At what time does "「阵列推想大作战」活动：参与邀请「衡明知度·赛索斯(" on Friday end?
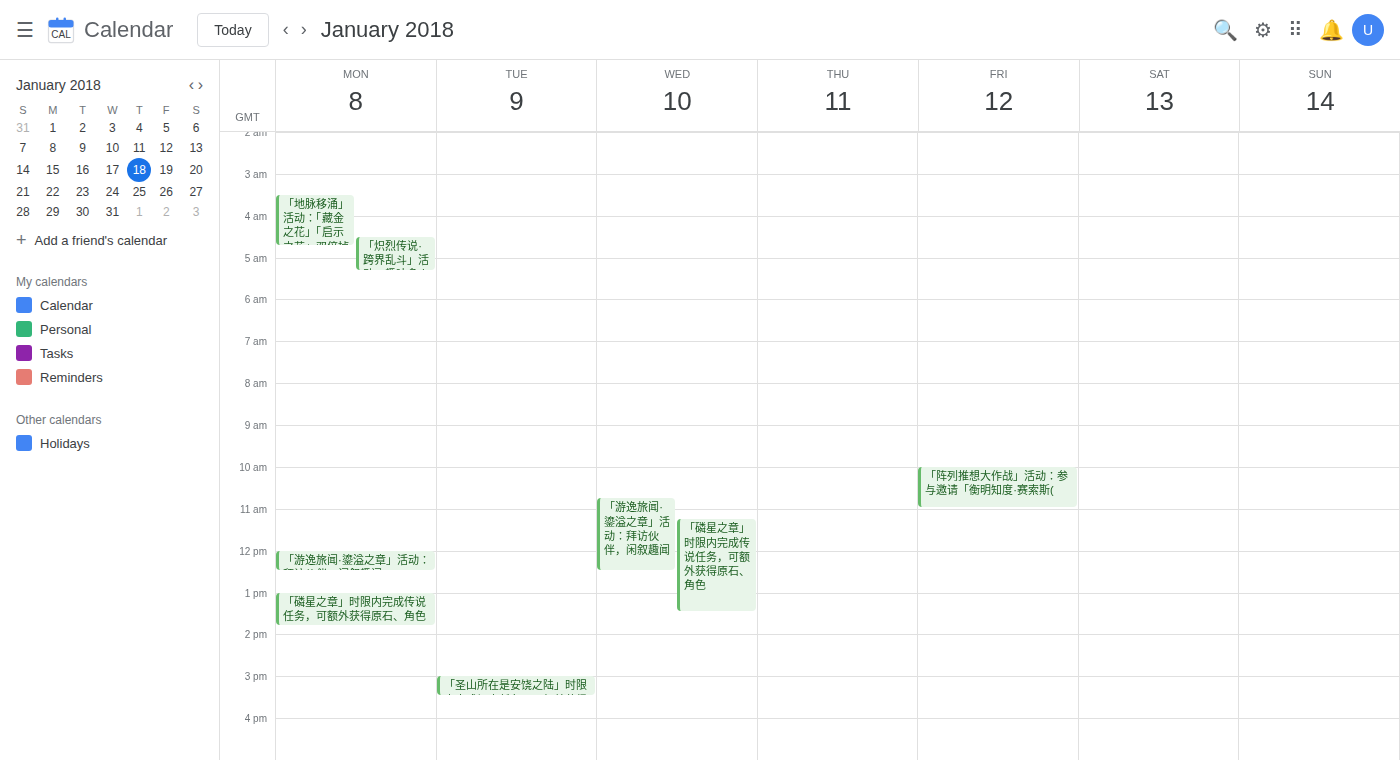
11:00 AM